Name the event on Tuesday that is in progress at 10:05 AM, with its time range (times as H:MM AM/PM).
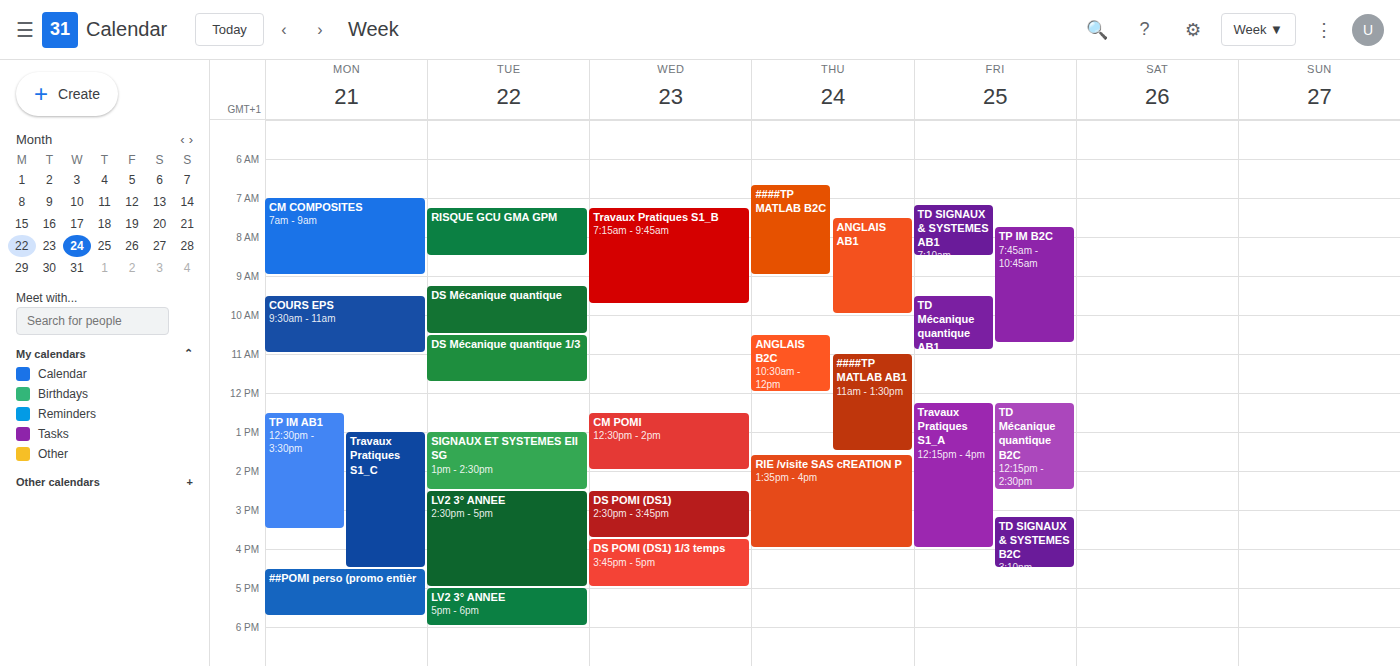
"DS Mécanique quantique", 9:15 AM to 10:30 AM